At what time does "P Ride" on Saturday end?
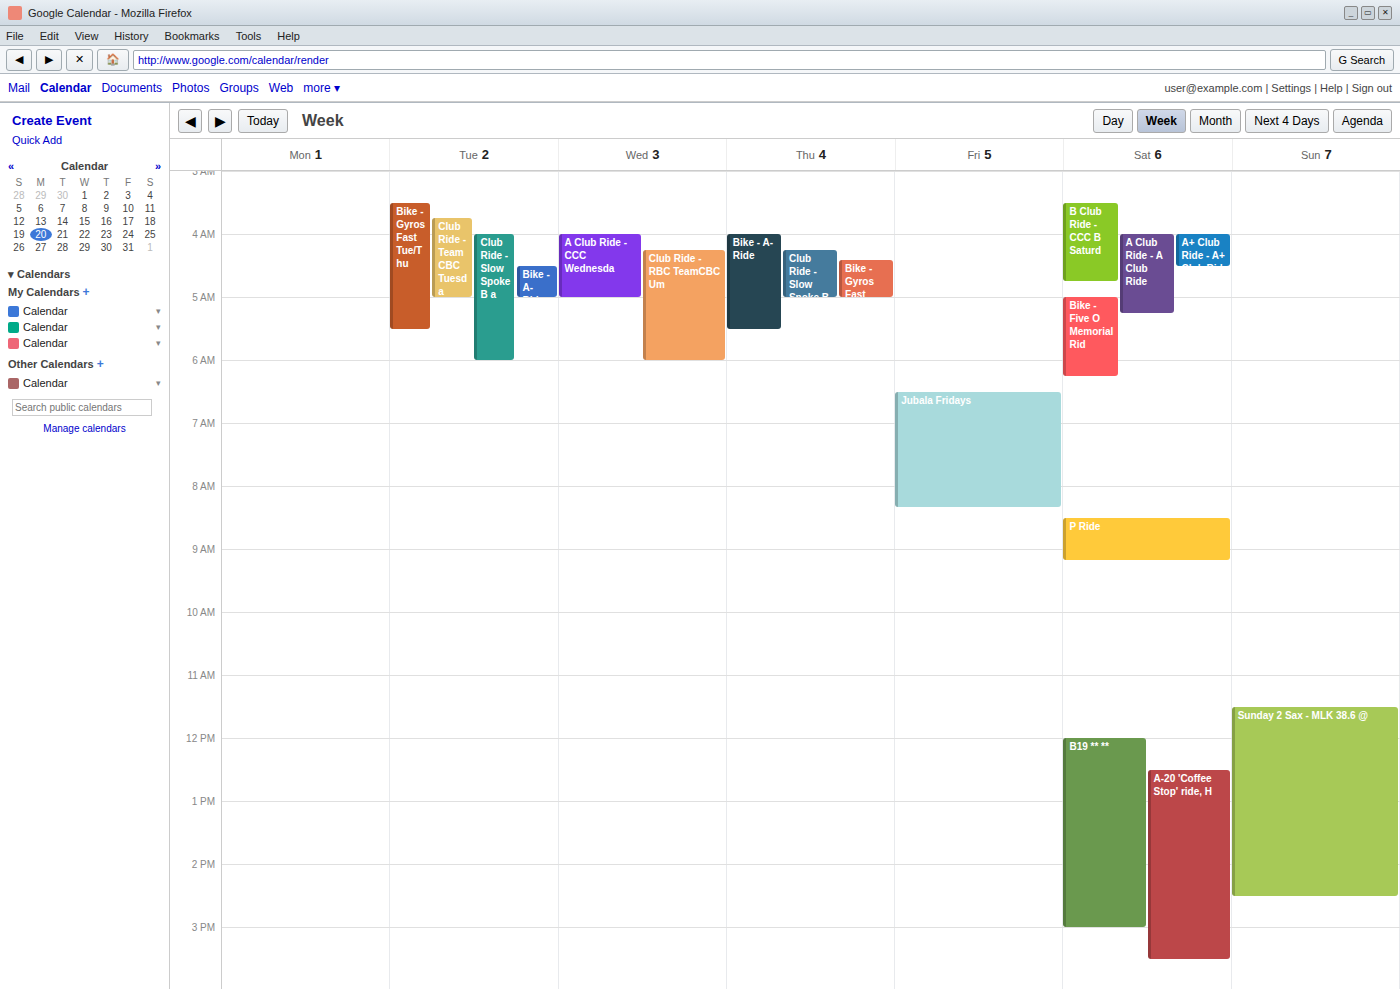
9:10 AM